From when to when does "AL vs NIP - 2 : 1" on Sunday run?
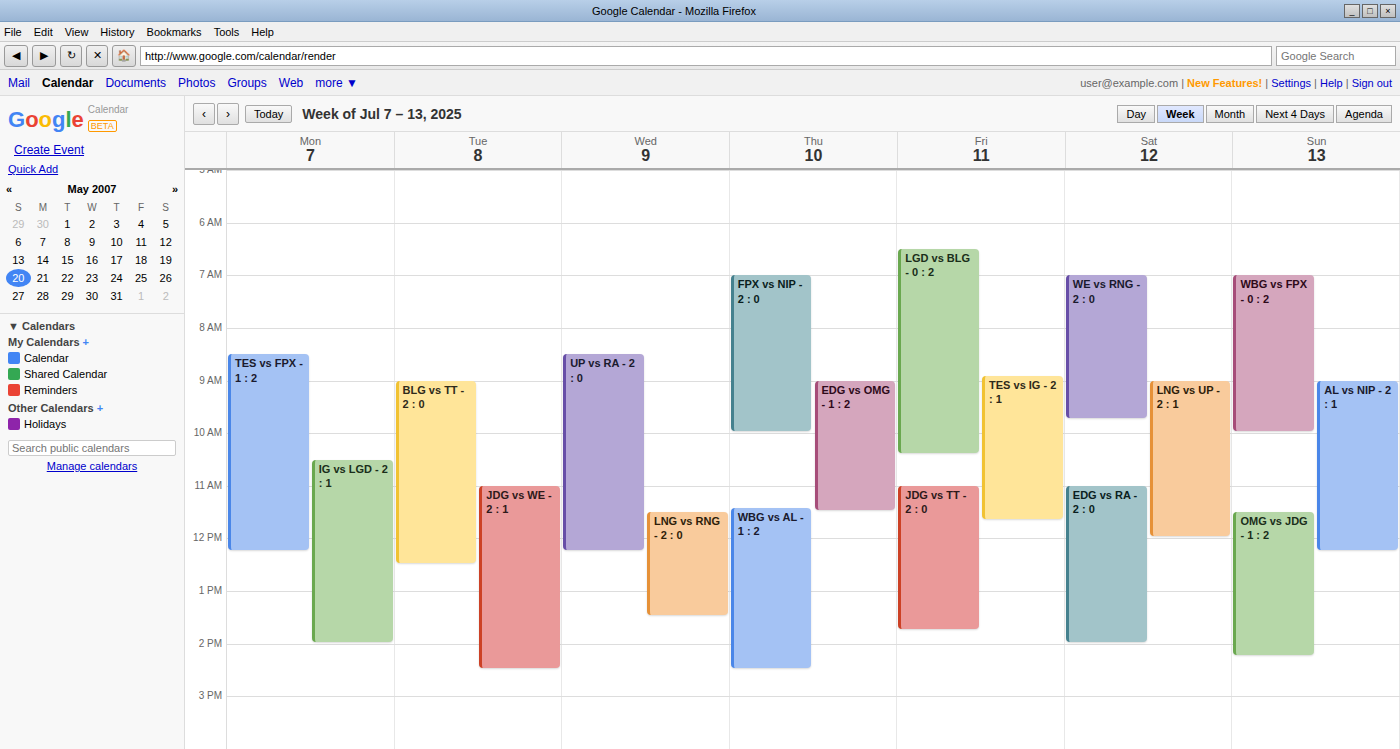
09:00 to 12:15